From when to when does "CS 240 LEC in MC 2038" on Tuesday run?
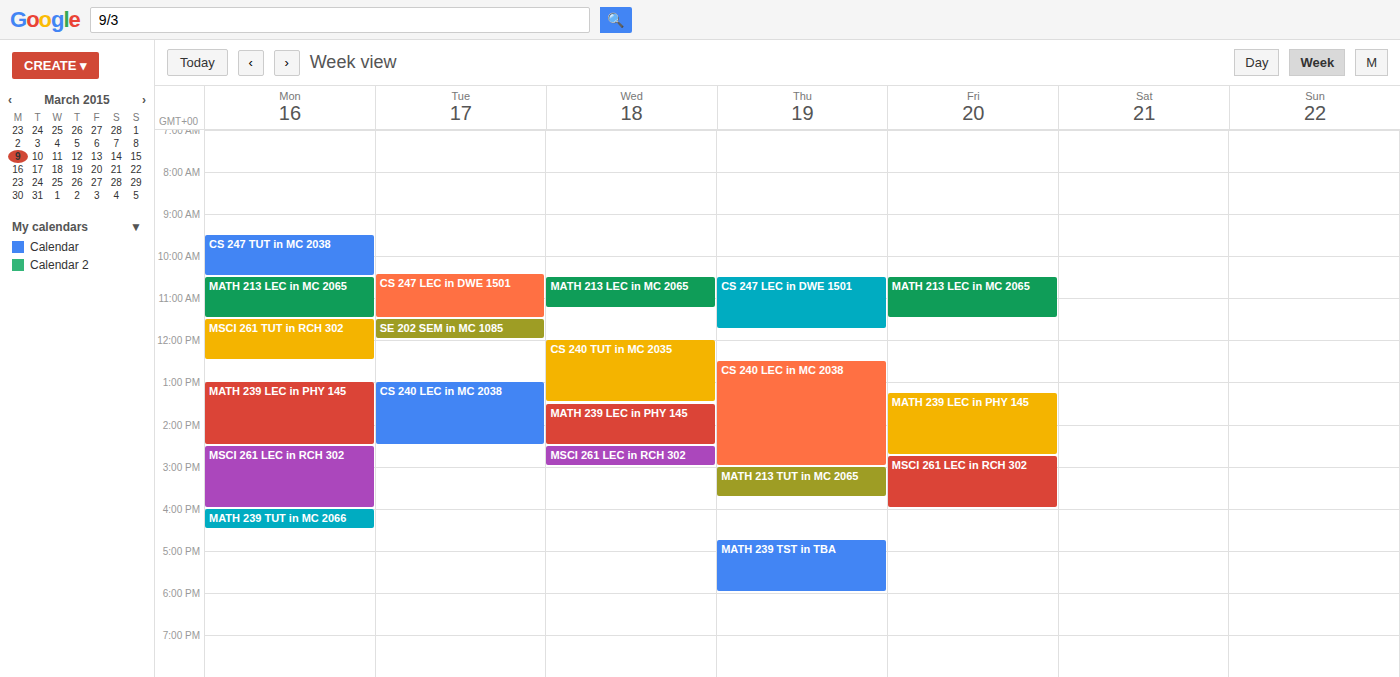
1:00 PM to 2:30 PM